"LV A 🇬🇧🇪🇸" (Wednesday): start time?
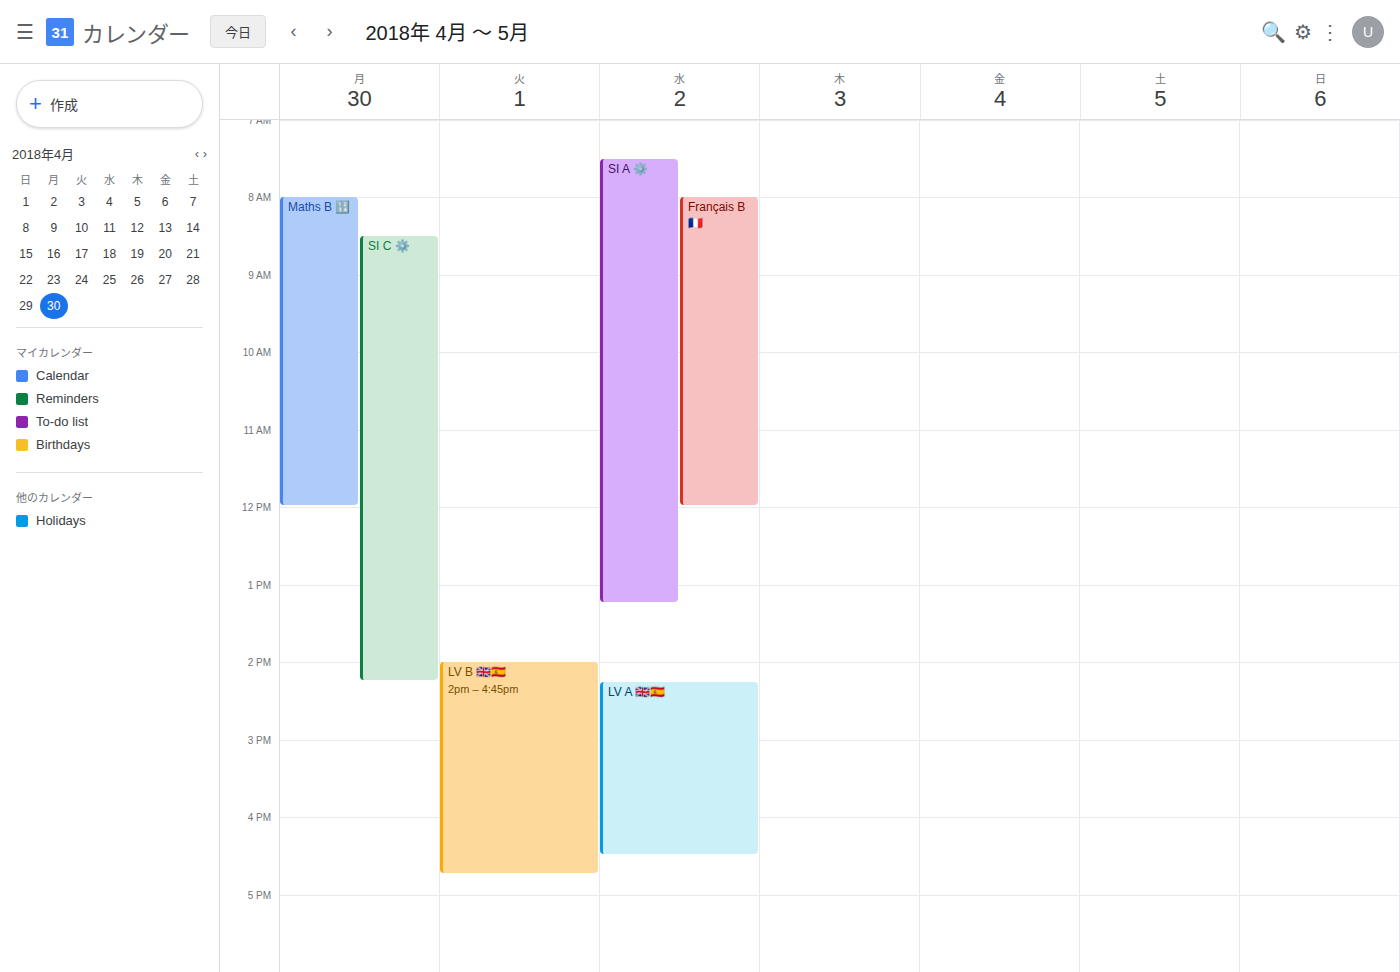
2:15 PM